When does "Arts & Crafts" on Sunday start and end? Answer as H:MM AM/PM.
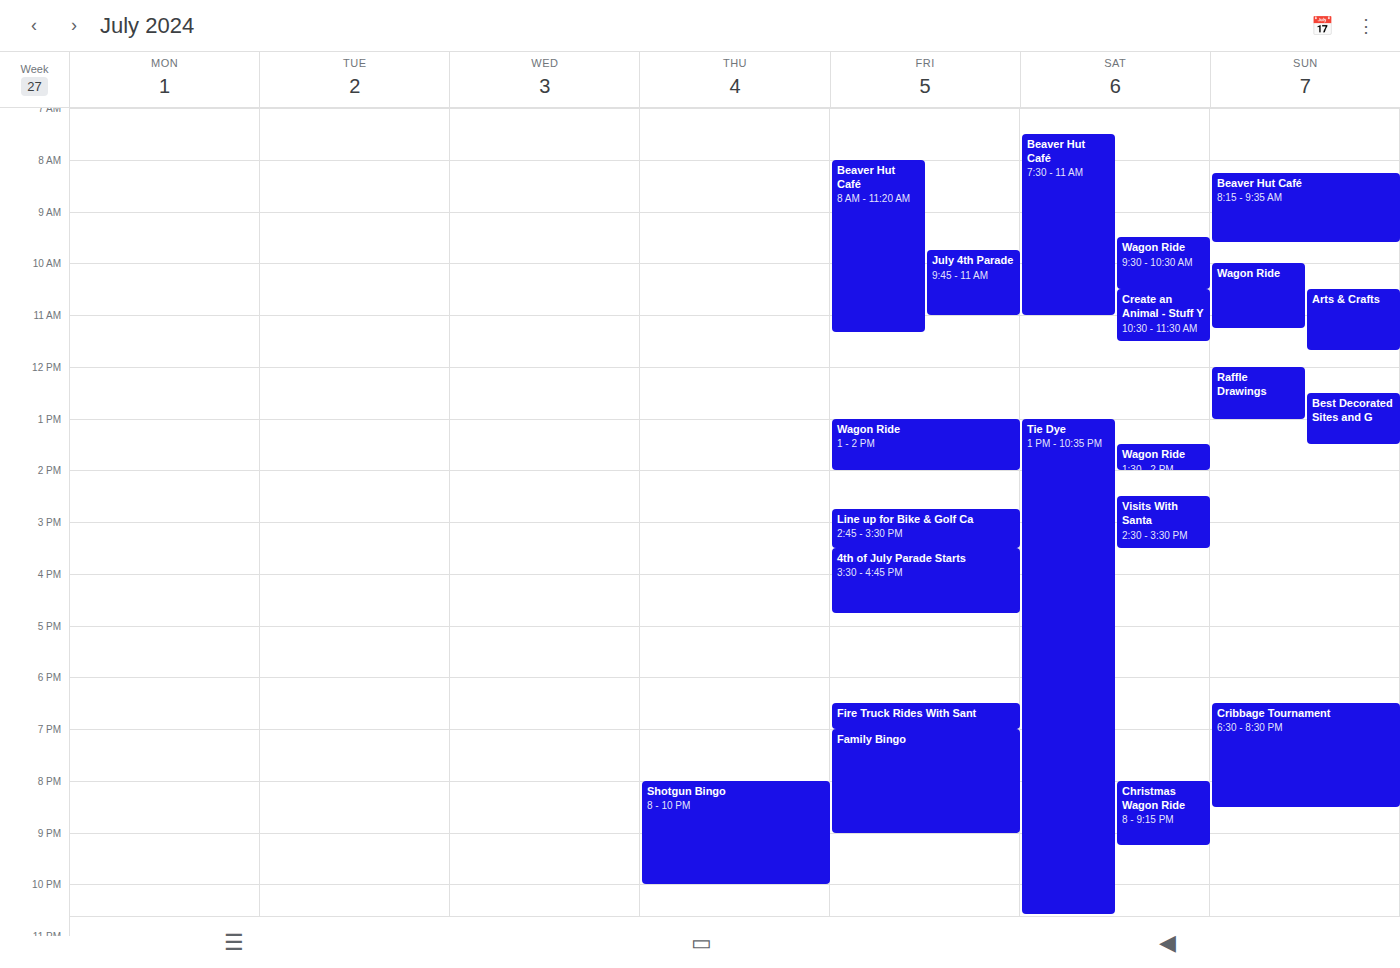
10:30 AM to 11:40 AM